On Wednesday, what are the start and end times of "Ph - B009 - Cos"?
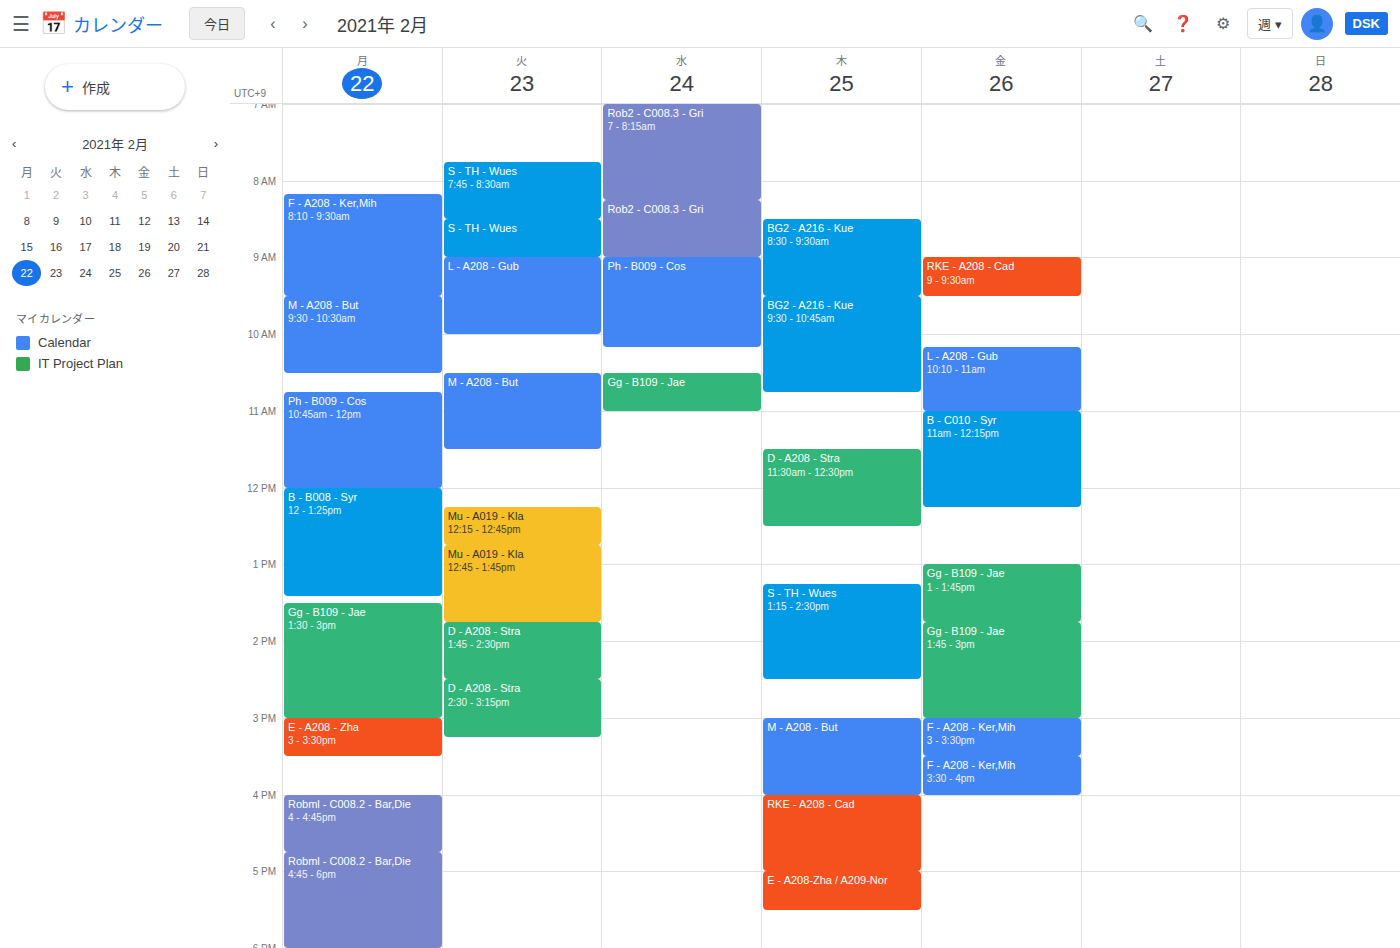
9:00 AM to 10:10 AM